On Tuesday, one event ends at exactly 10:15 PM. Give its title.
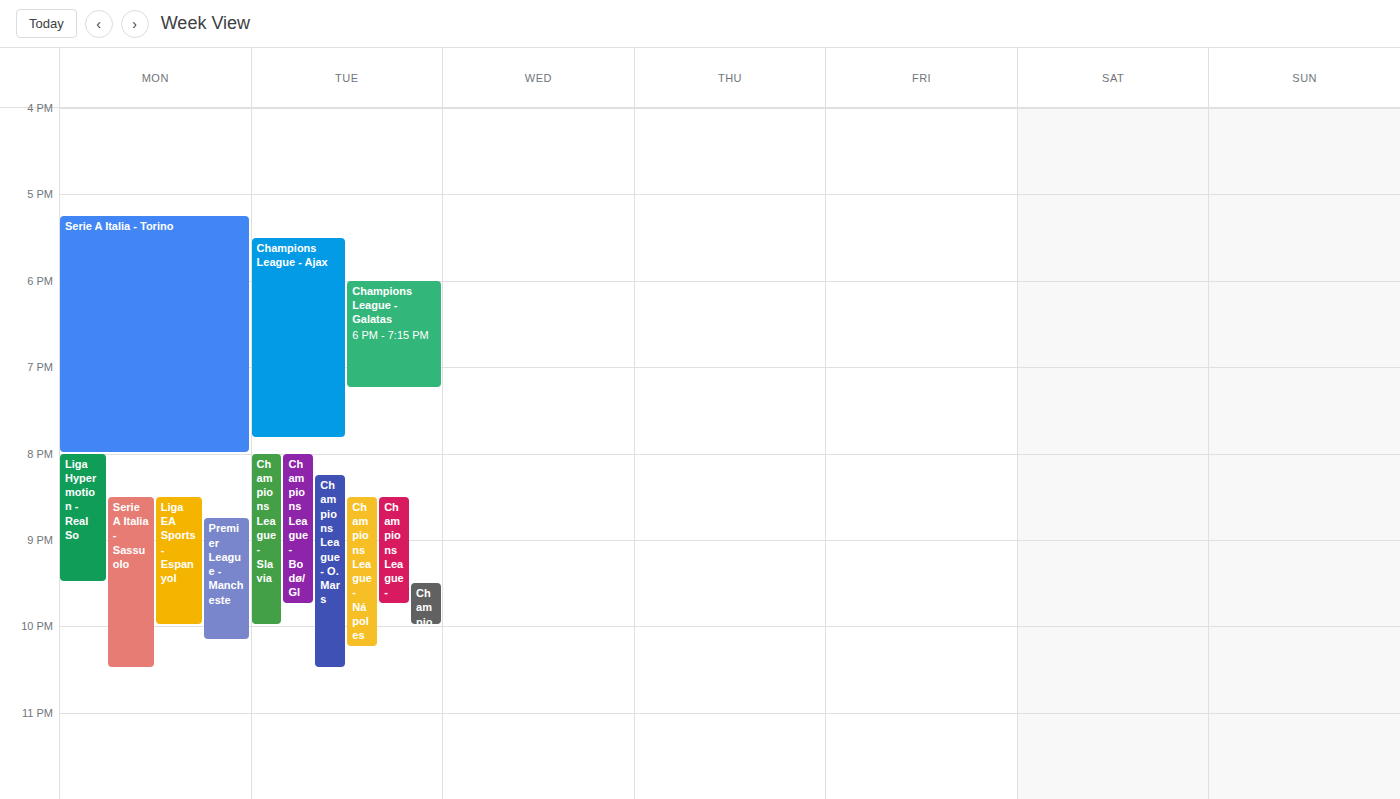
"Champions League - Nápoles"